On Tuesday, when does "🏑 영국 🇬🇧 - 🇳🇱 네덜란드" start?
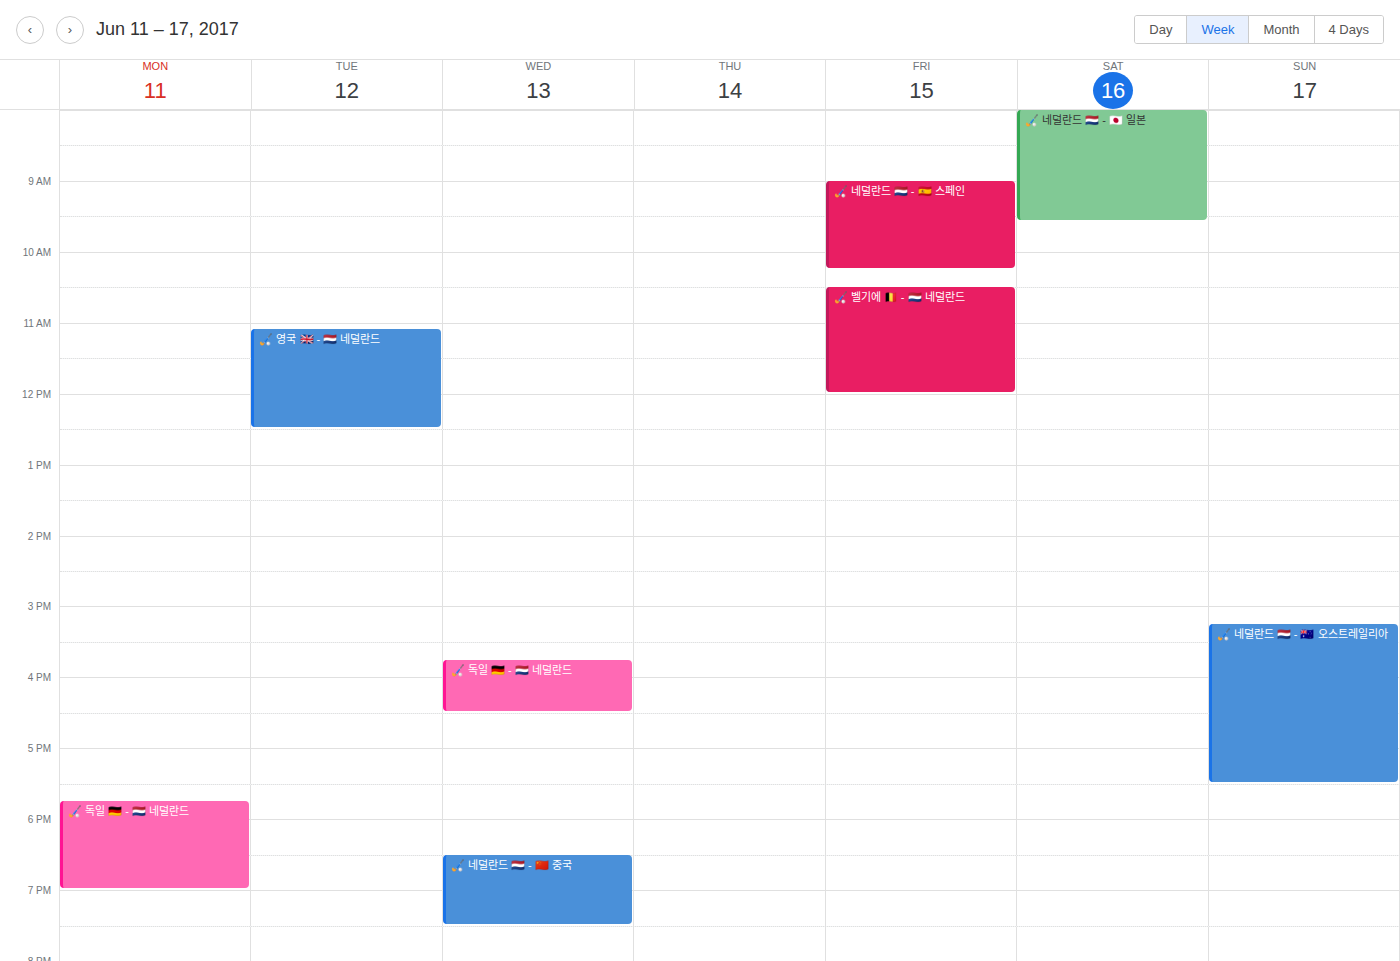
11:05 AM